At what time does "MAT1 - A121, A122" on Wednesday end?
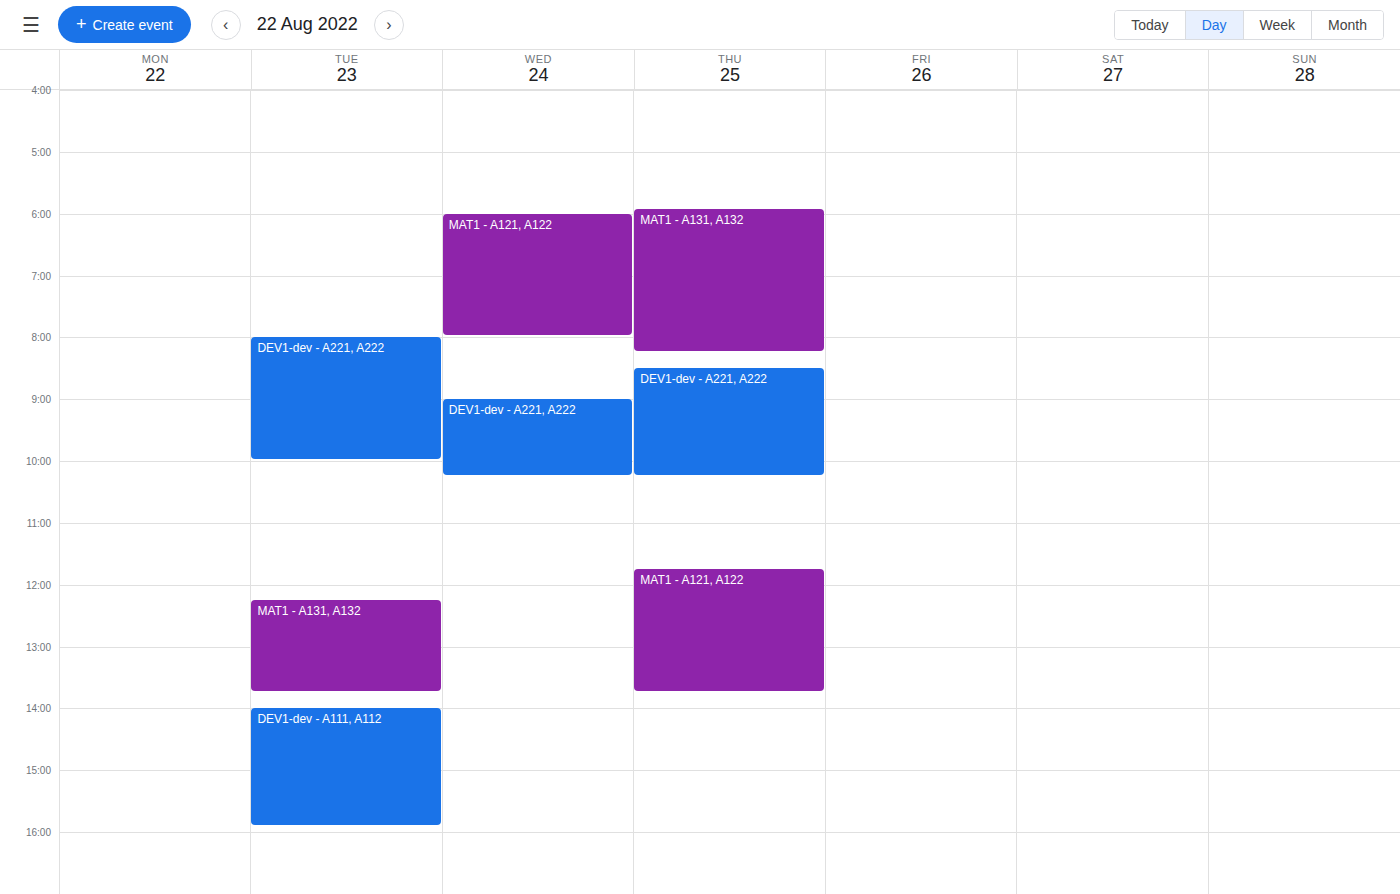
8:00 AM